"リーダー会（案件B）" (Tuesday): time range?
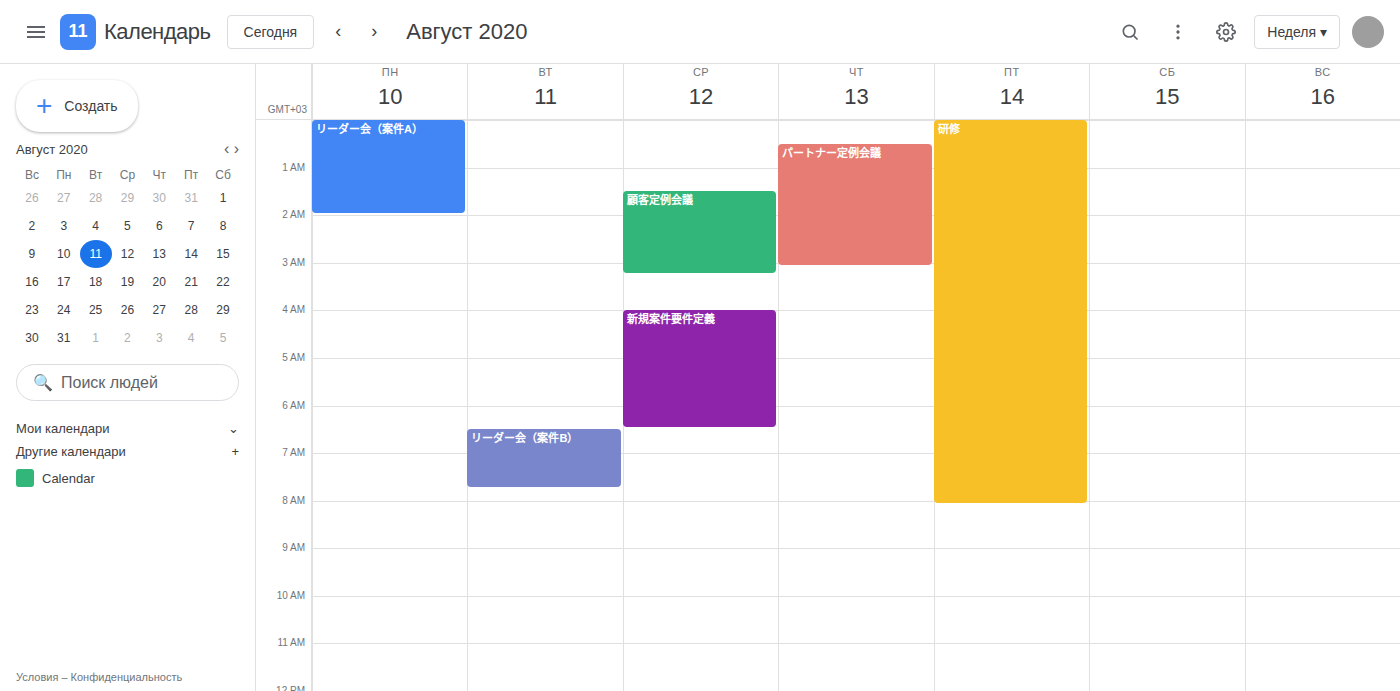
6:30 AM to 7:45 AM